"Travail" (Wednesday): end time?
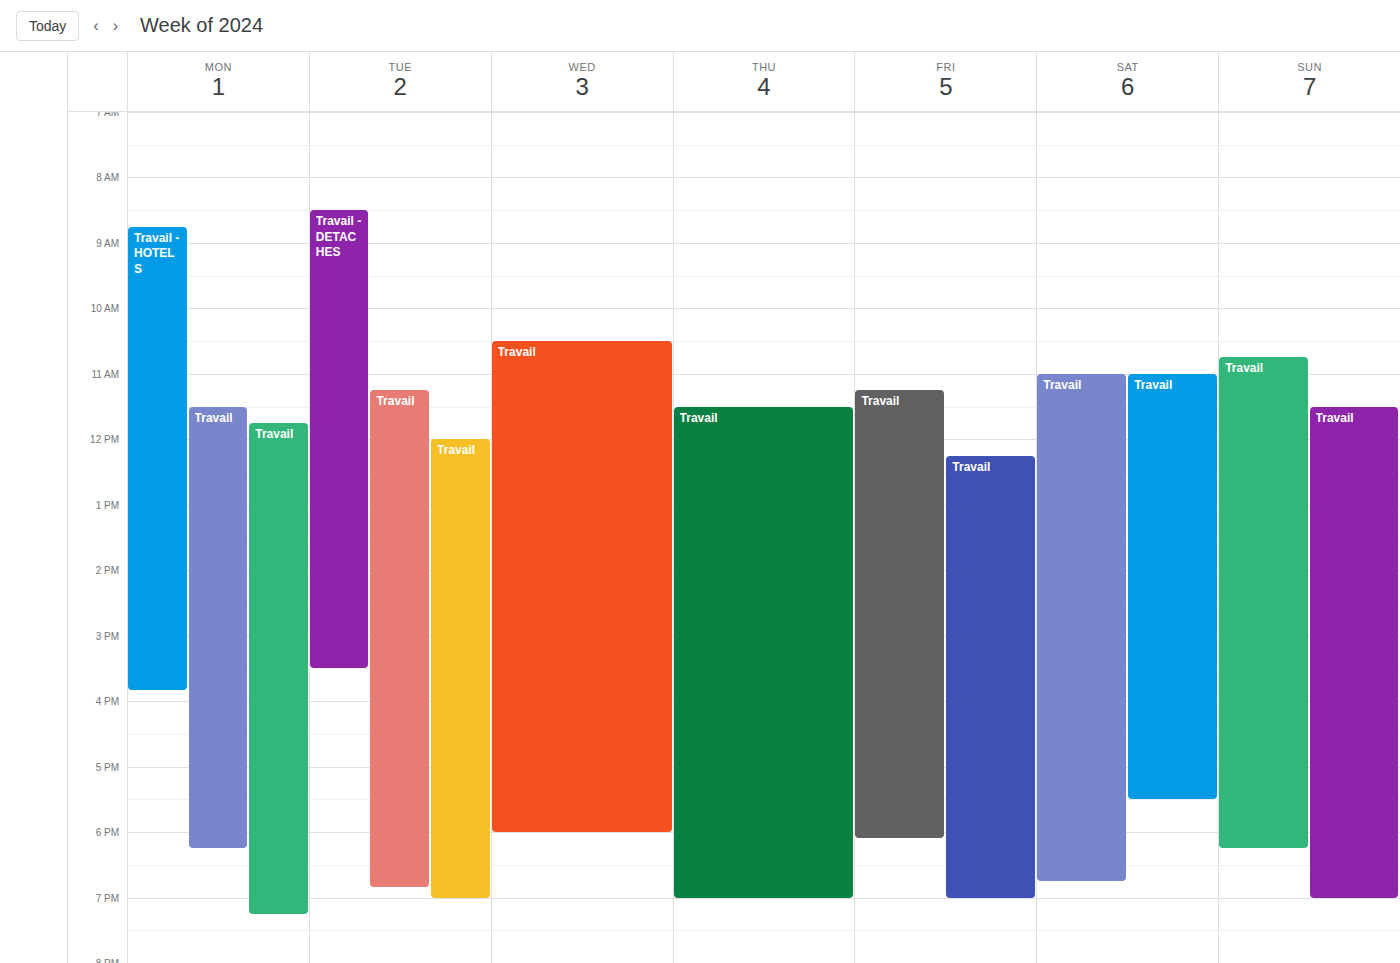
18:00